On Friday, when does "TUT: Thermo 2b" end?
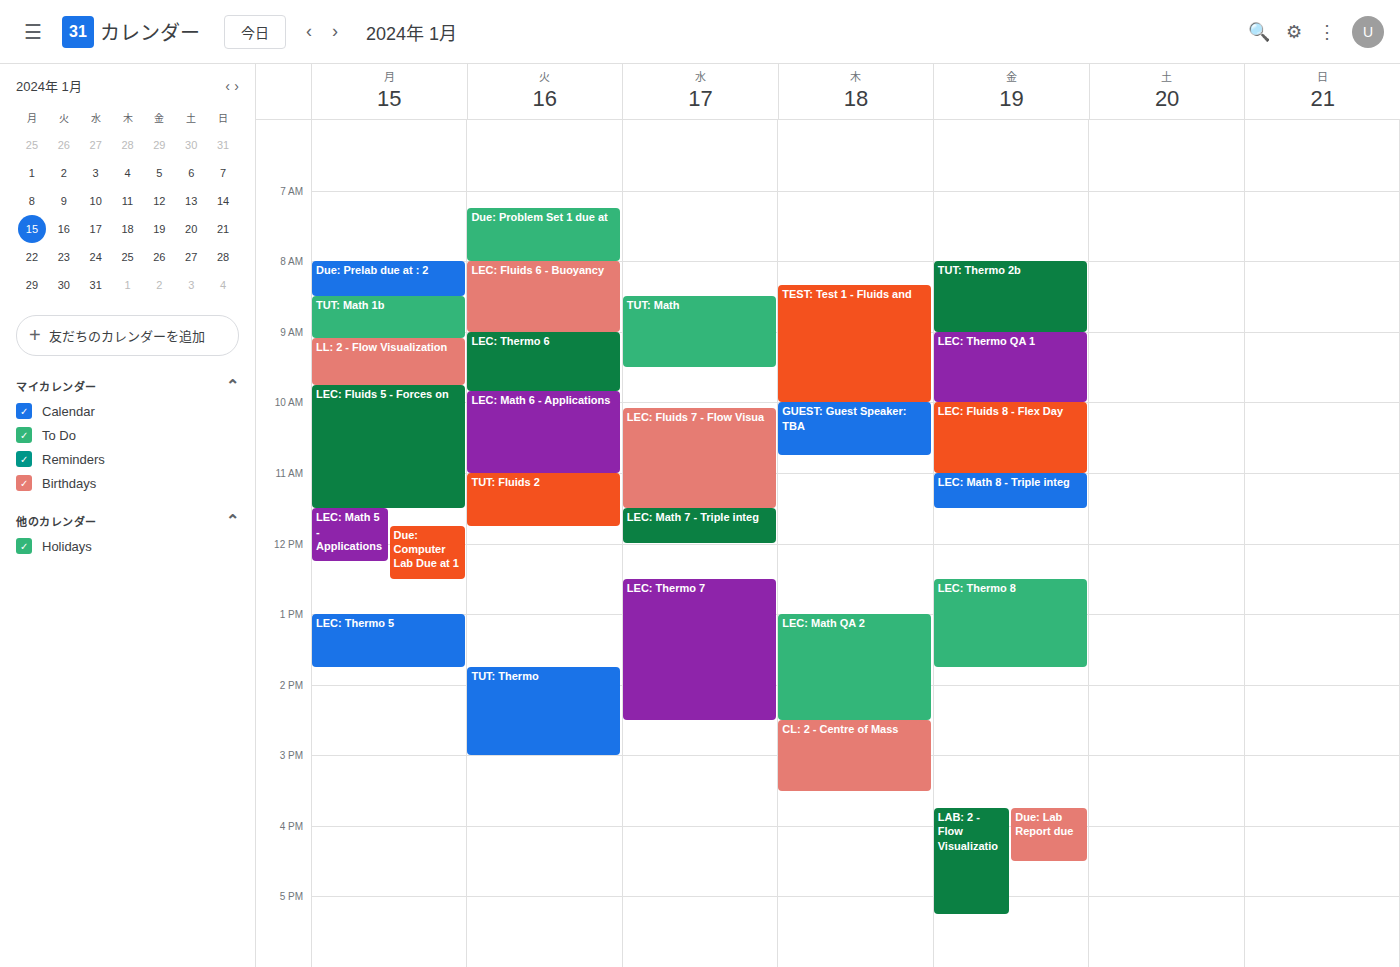
9:00 AM